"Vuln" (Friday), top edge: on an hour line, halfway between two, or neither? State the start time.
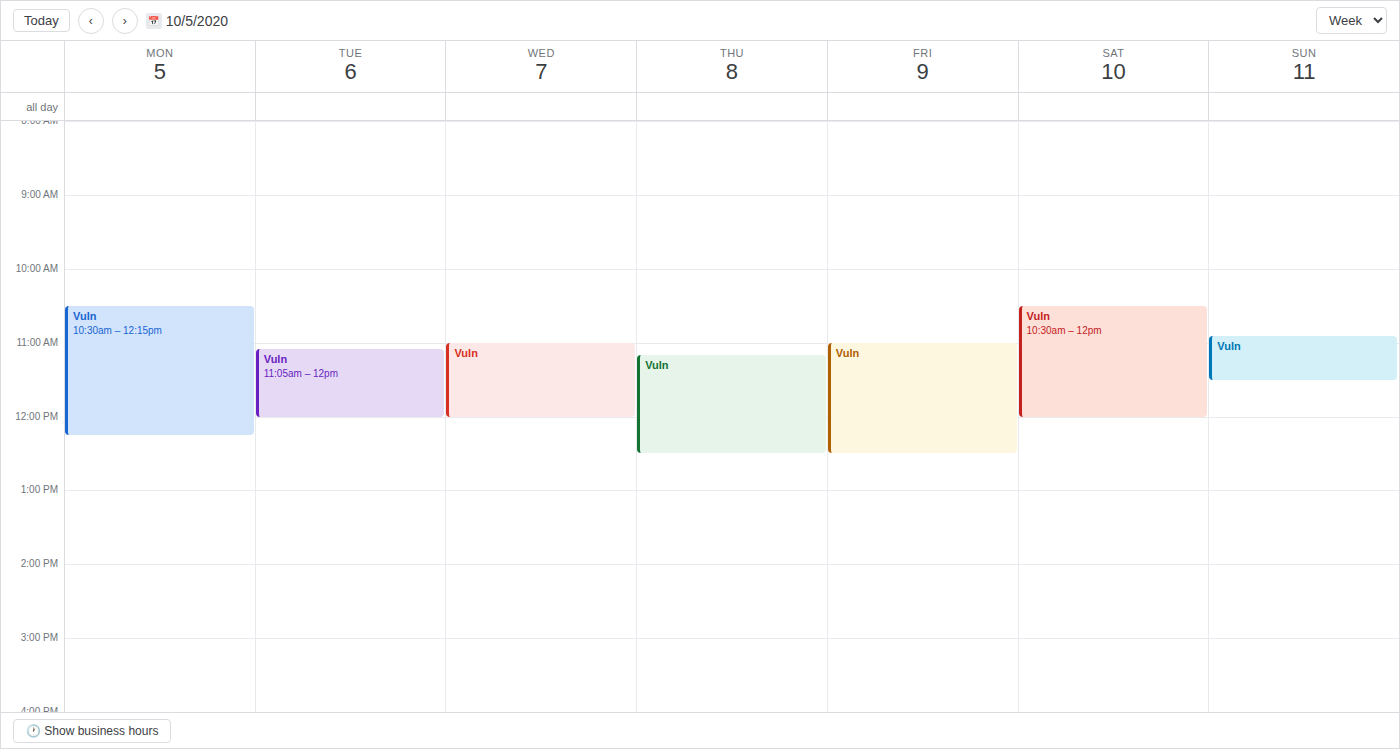
11:00 AM -- exactly on the 11 AM line.